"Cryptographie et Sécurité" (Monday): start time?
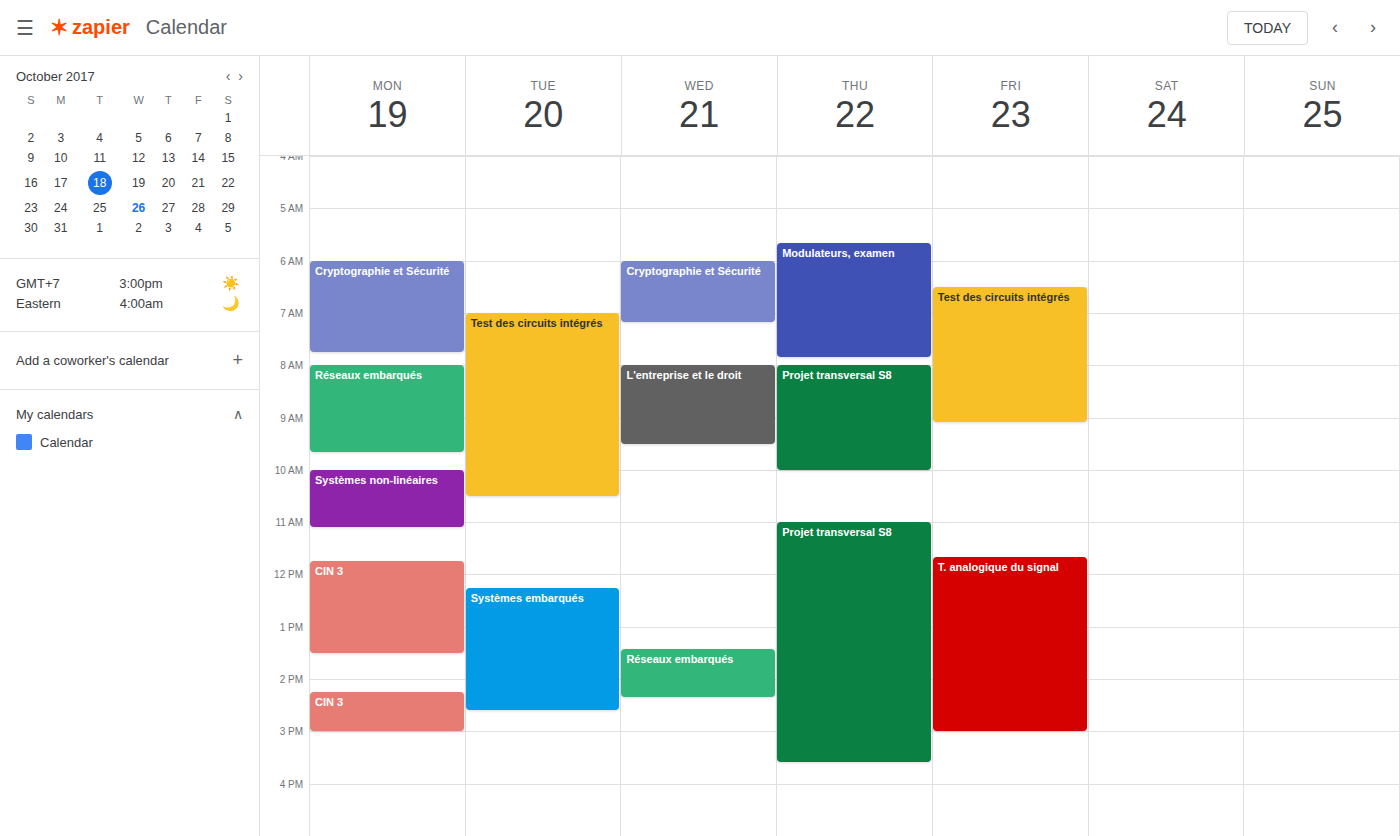
6:00 AM